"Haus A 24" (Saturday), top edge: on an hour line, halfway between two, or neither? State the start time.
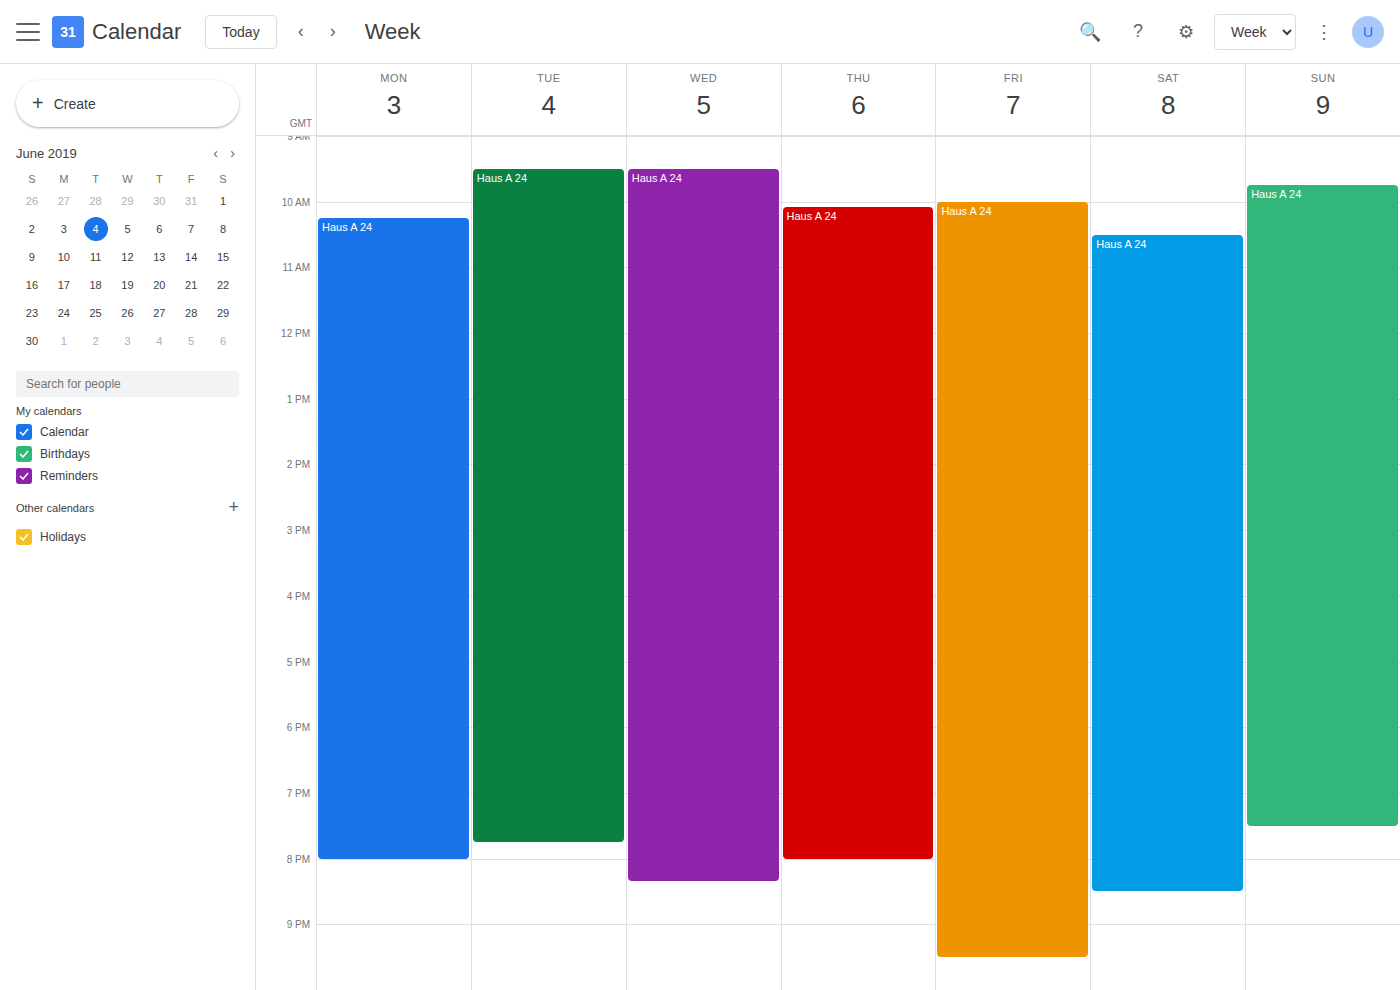
10:30 AM -- halfway between the 10 AM and 11 AM lines.